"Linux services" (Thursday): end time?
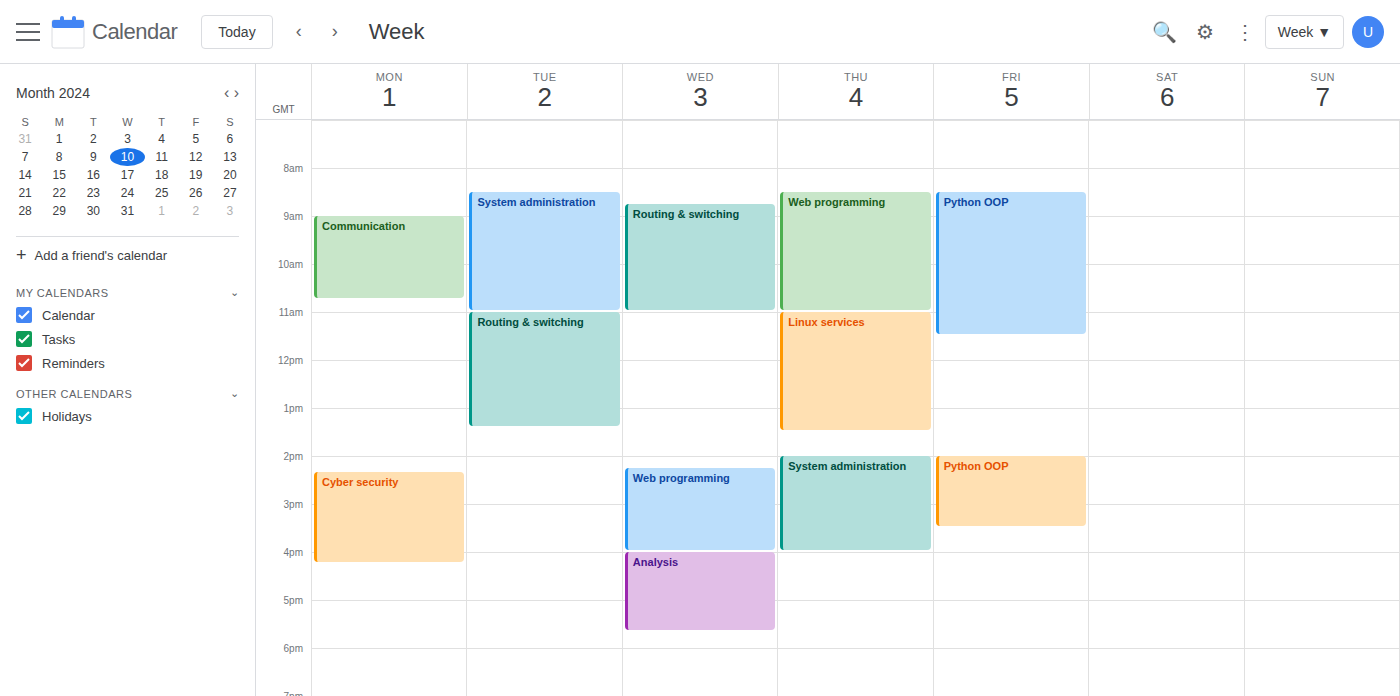
1:30 PM